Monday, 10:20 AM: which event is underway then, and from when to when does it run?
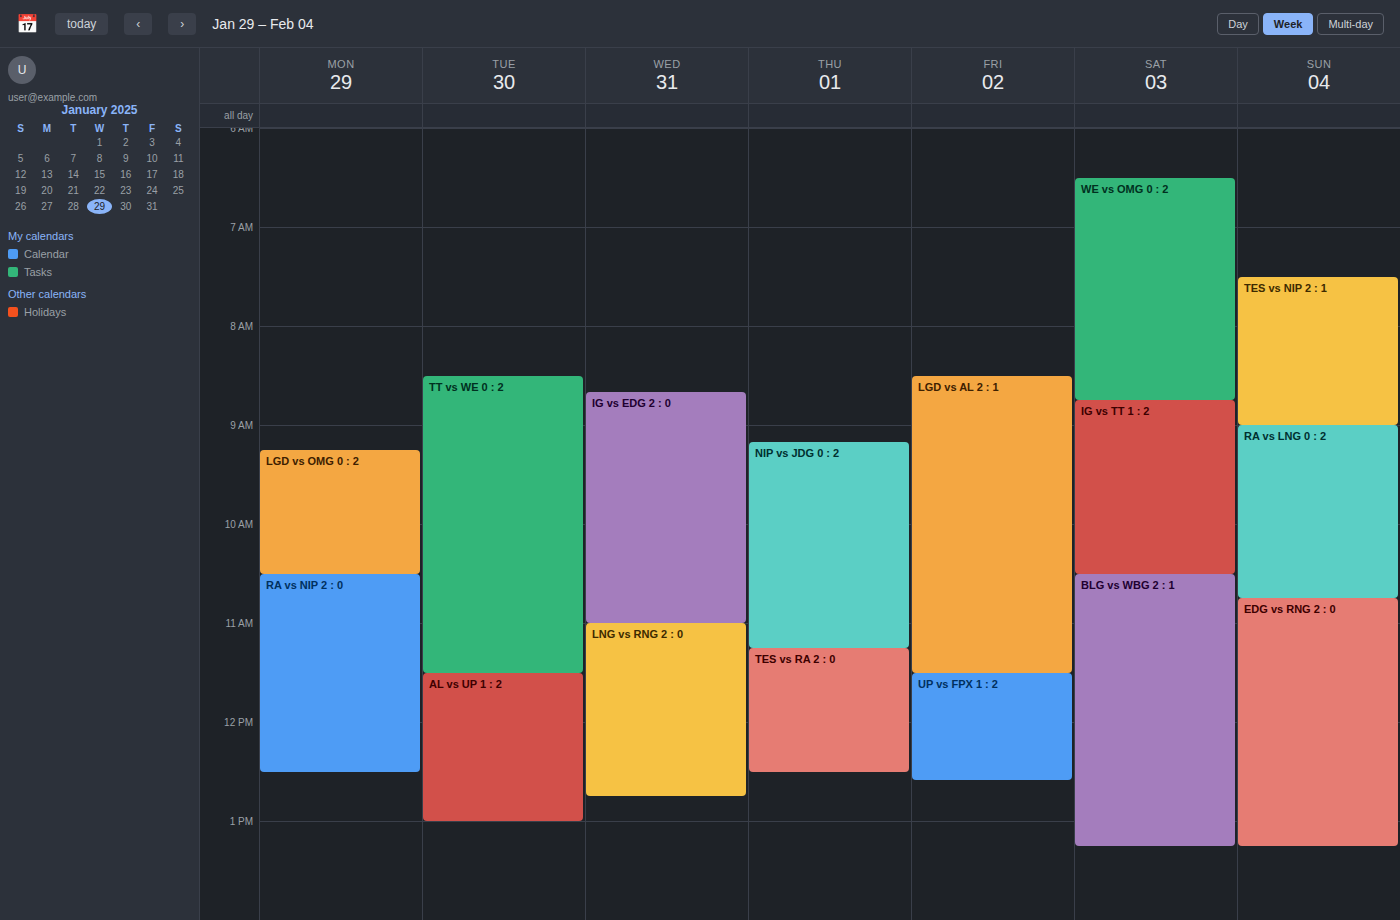
"LGD vs OMG 0 : 2", 9:15 AM to 10:30 AM